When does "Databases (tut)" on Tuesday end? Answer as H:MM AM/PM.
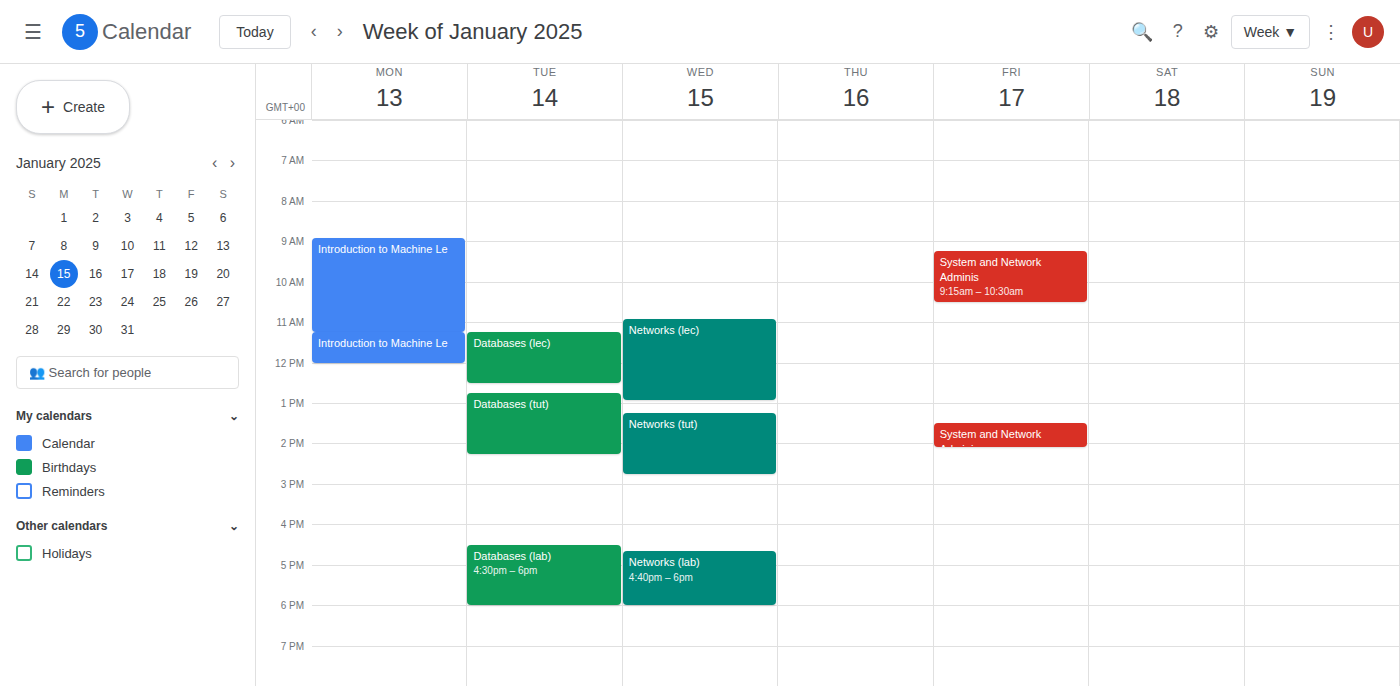
2:15 PM